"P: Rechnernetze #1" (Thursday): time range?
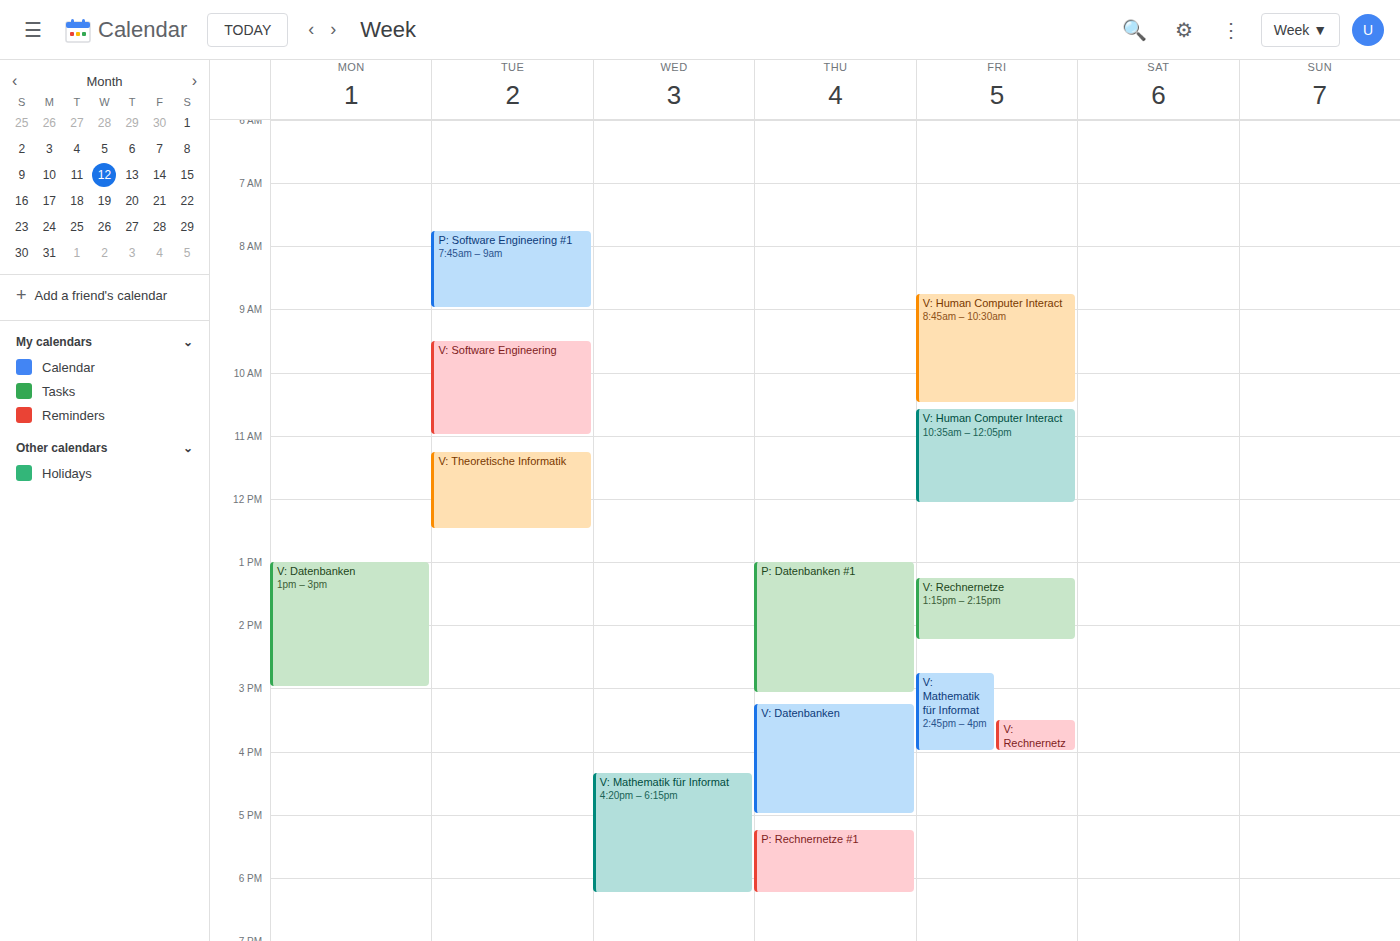
5:15 PM to 6:15 PM